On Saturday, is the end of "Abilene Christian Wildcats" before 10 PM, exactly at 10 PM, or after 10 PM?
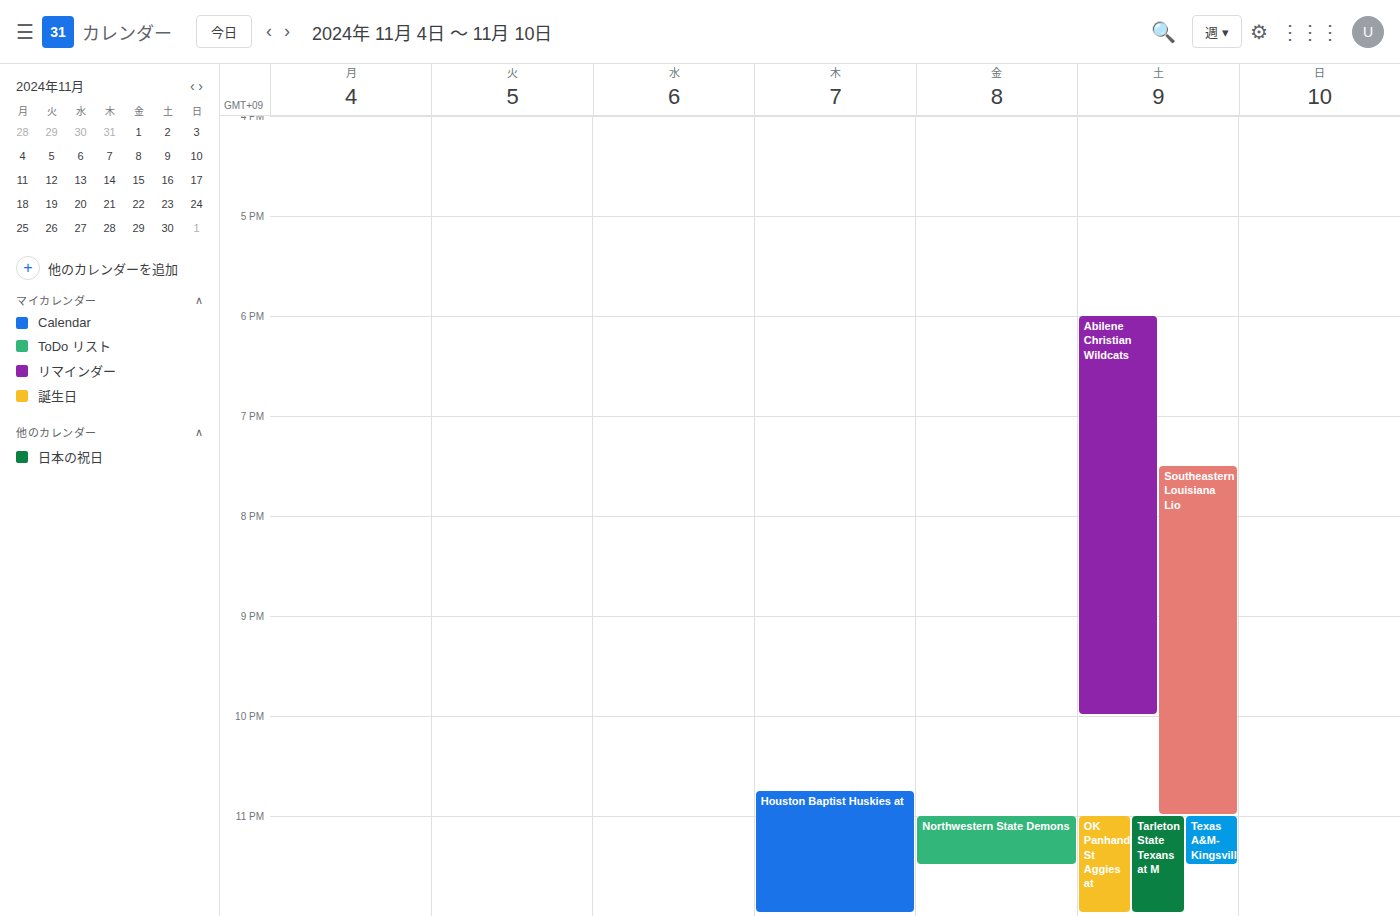
10:00 PM -- exactly at 10 PM, on the 10 PM line.